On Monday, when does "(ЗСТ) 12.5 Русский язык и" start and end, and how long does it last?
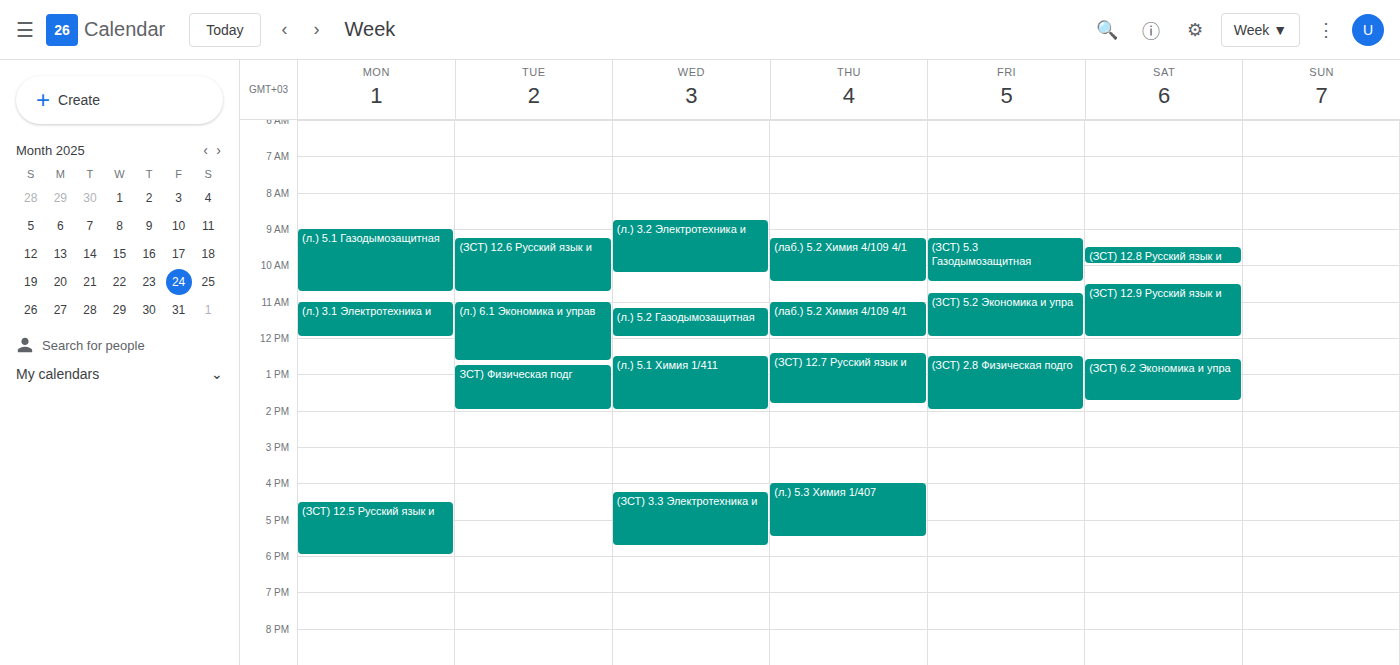
4:30 PM to 6:00 PM, 1 hour 30 minutes